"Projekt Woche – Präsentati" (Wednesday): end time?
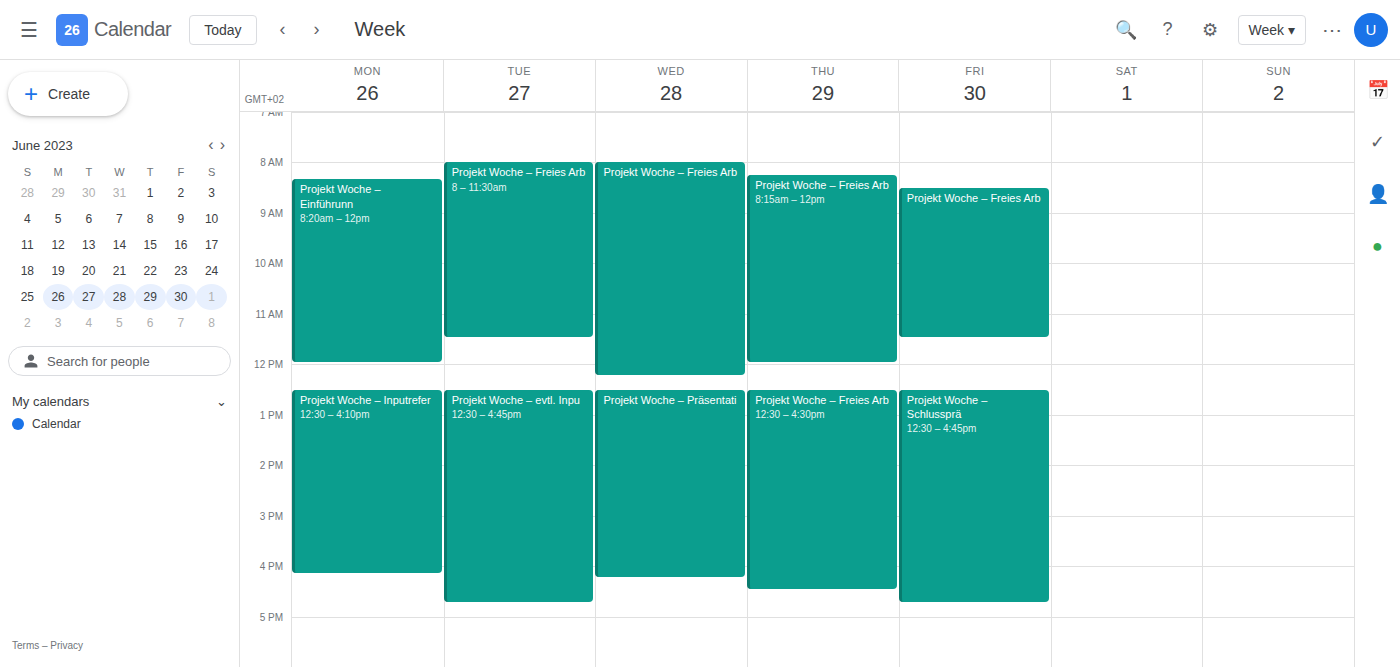
4:15 PM